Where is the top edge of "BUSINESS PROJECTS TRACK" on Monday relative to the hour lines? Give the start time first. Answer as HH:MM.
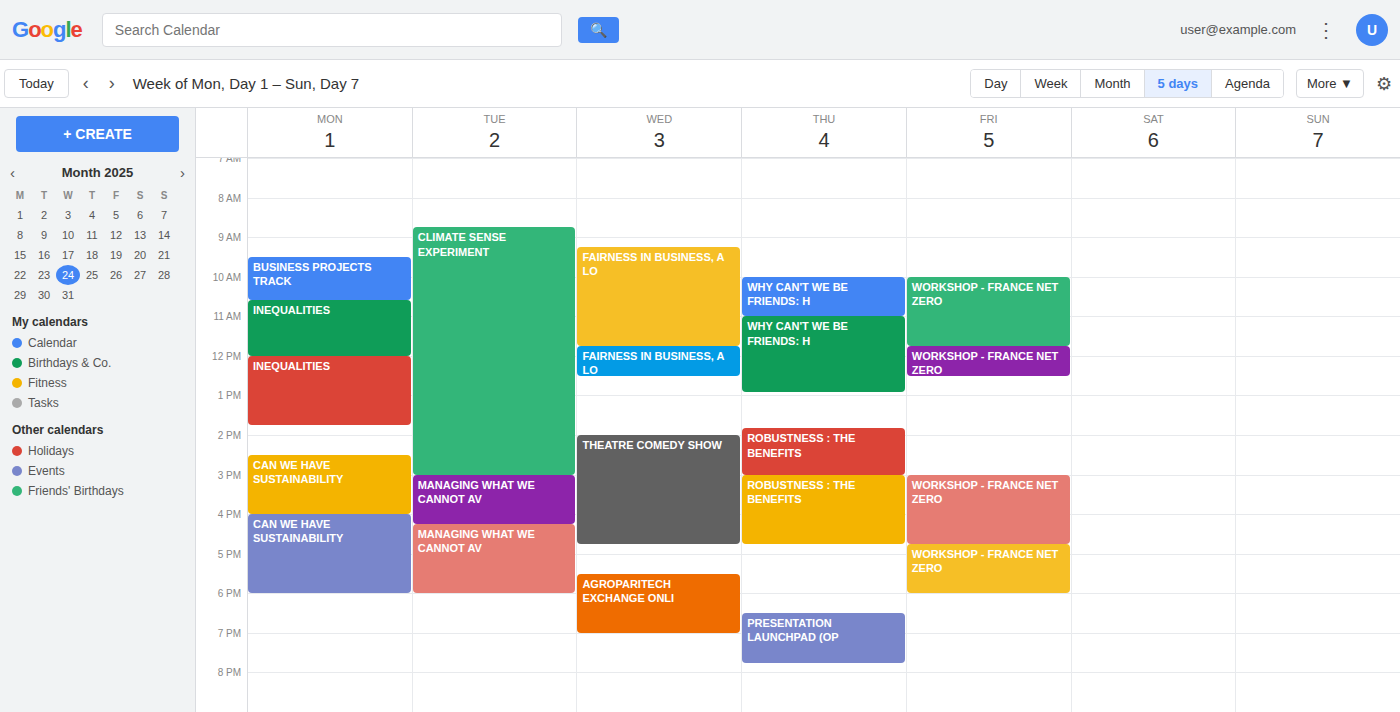
09:30 -- halfway between the 09:00 and 10:00 lines.